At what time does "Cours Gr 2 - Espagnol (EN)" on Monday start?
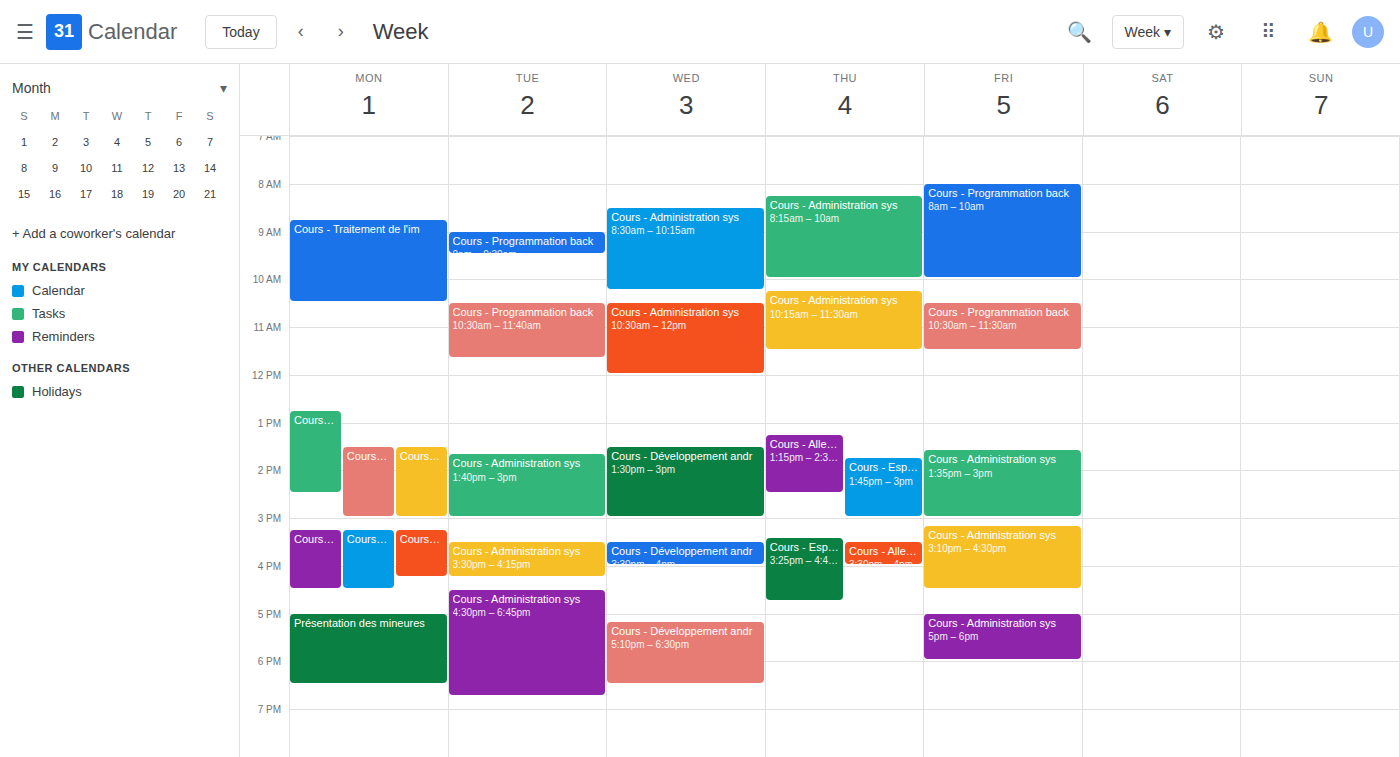
12:45 PM